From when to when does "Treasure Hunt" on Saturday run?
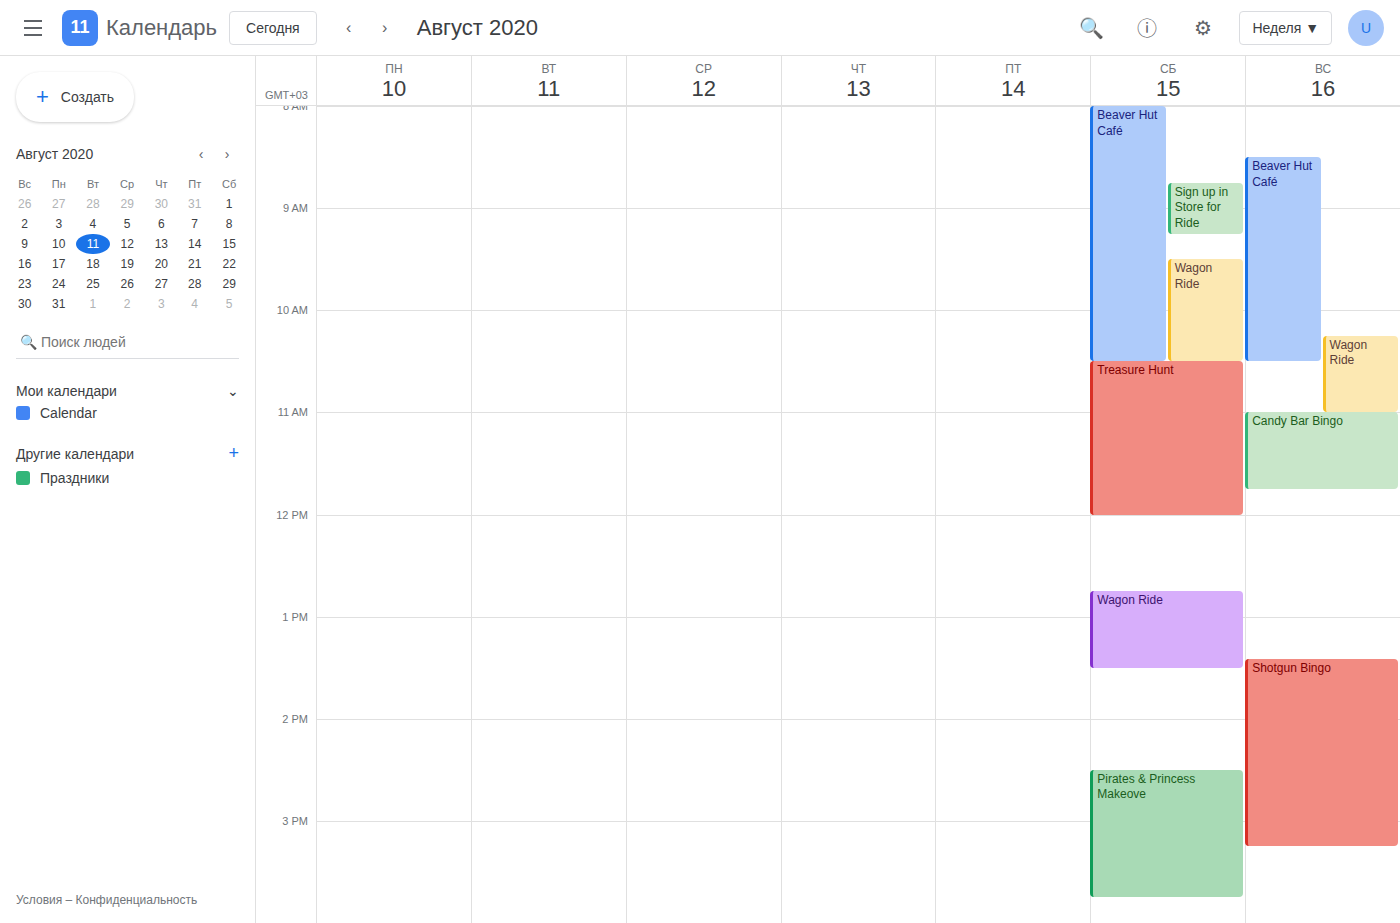
10:30 AM to 12:00 PM